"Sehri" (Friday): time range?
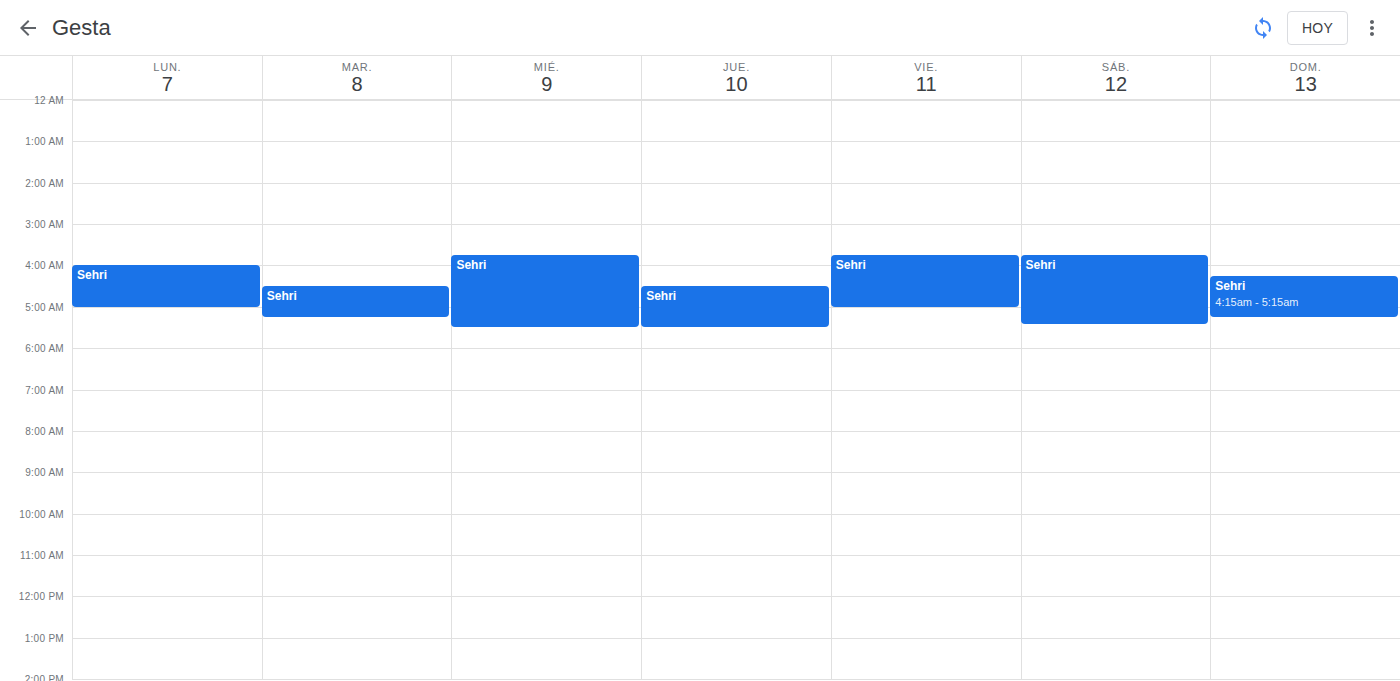
3:45 AM to 5:00 AM